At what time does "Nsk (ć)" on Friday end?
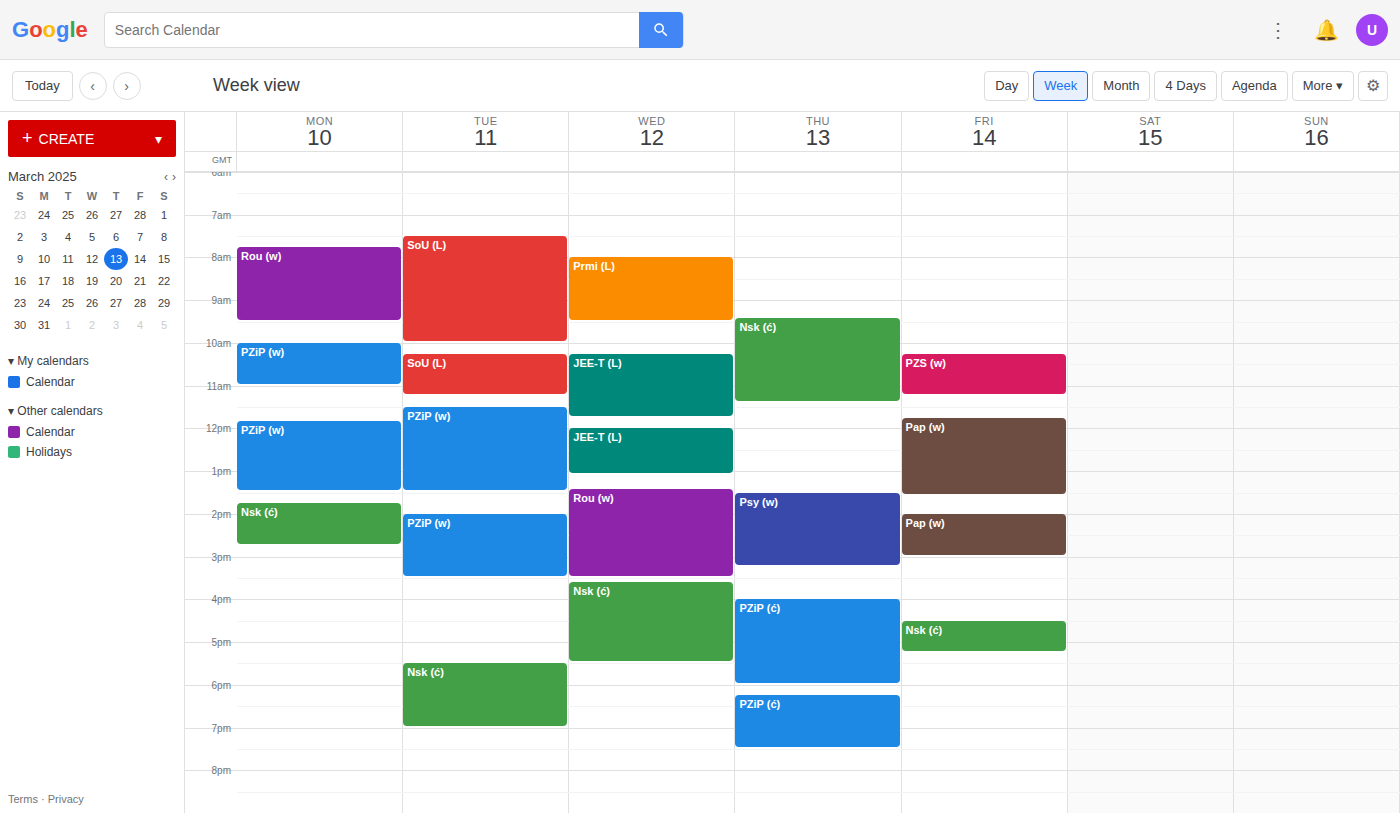
5:15 PM